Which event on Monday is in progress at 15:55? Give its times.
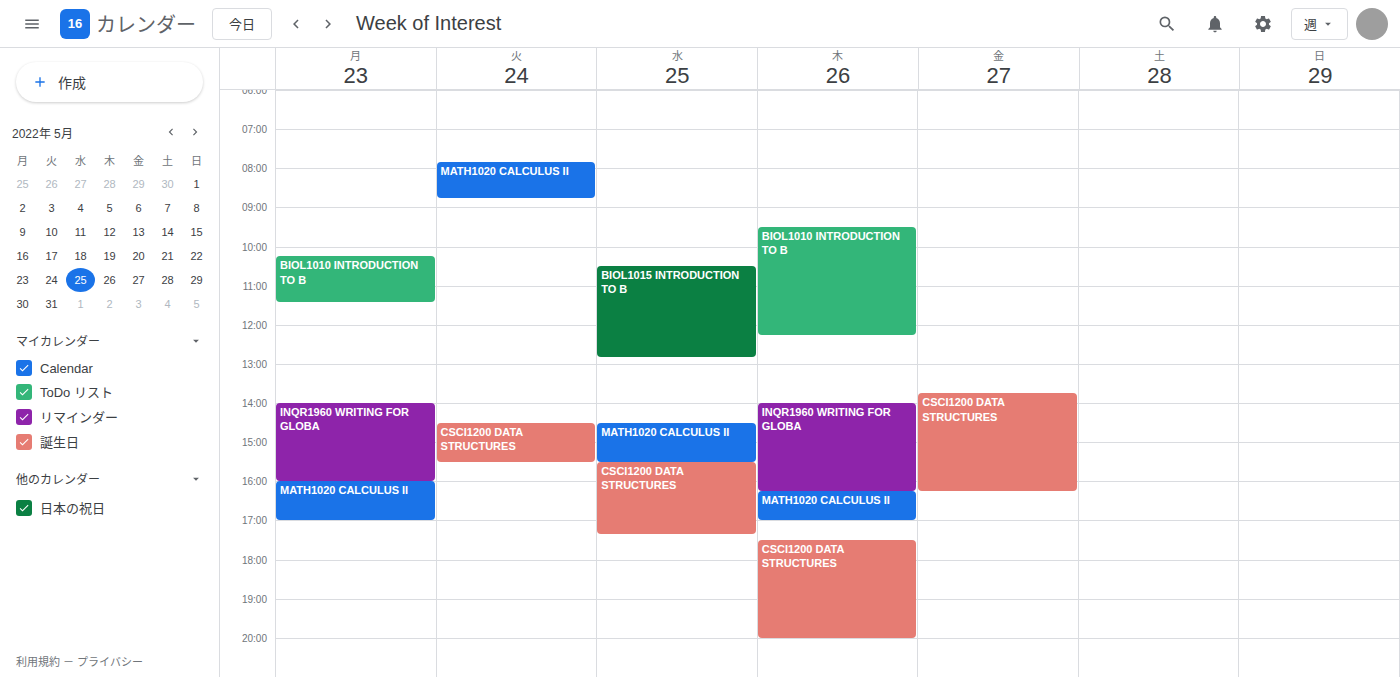
"INQR1960 WRITING FOR GLOBA", 14:00 to 16:00